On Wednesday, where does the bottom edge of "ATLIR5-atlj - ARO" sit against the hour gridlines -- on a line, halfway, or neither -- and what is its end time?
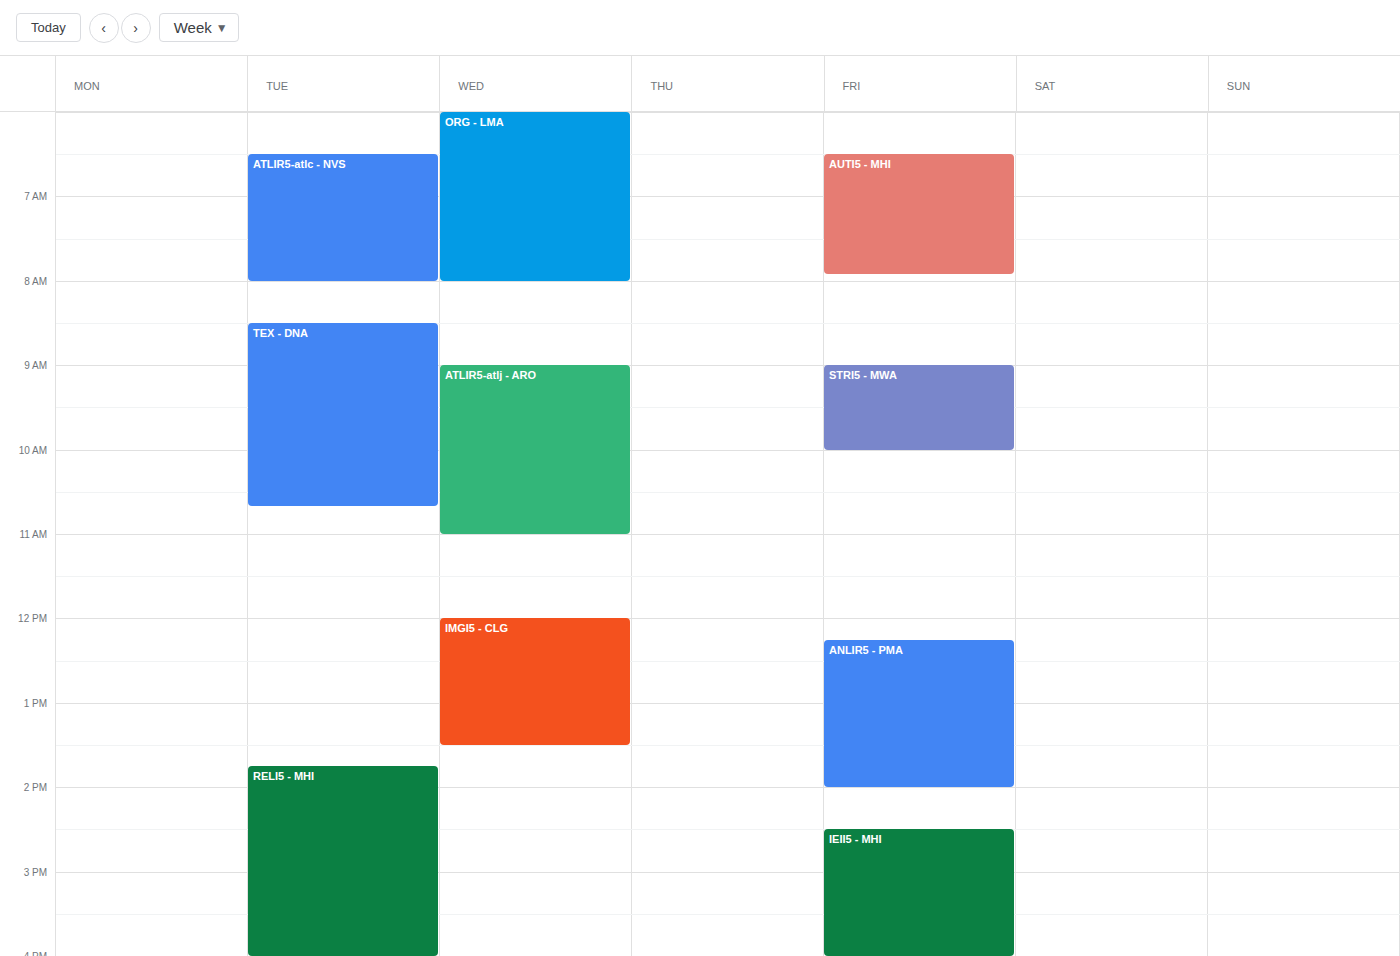
11:00 AM -- exactly on the 11 AM line.